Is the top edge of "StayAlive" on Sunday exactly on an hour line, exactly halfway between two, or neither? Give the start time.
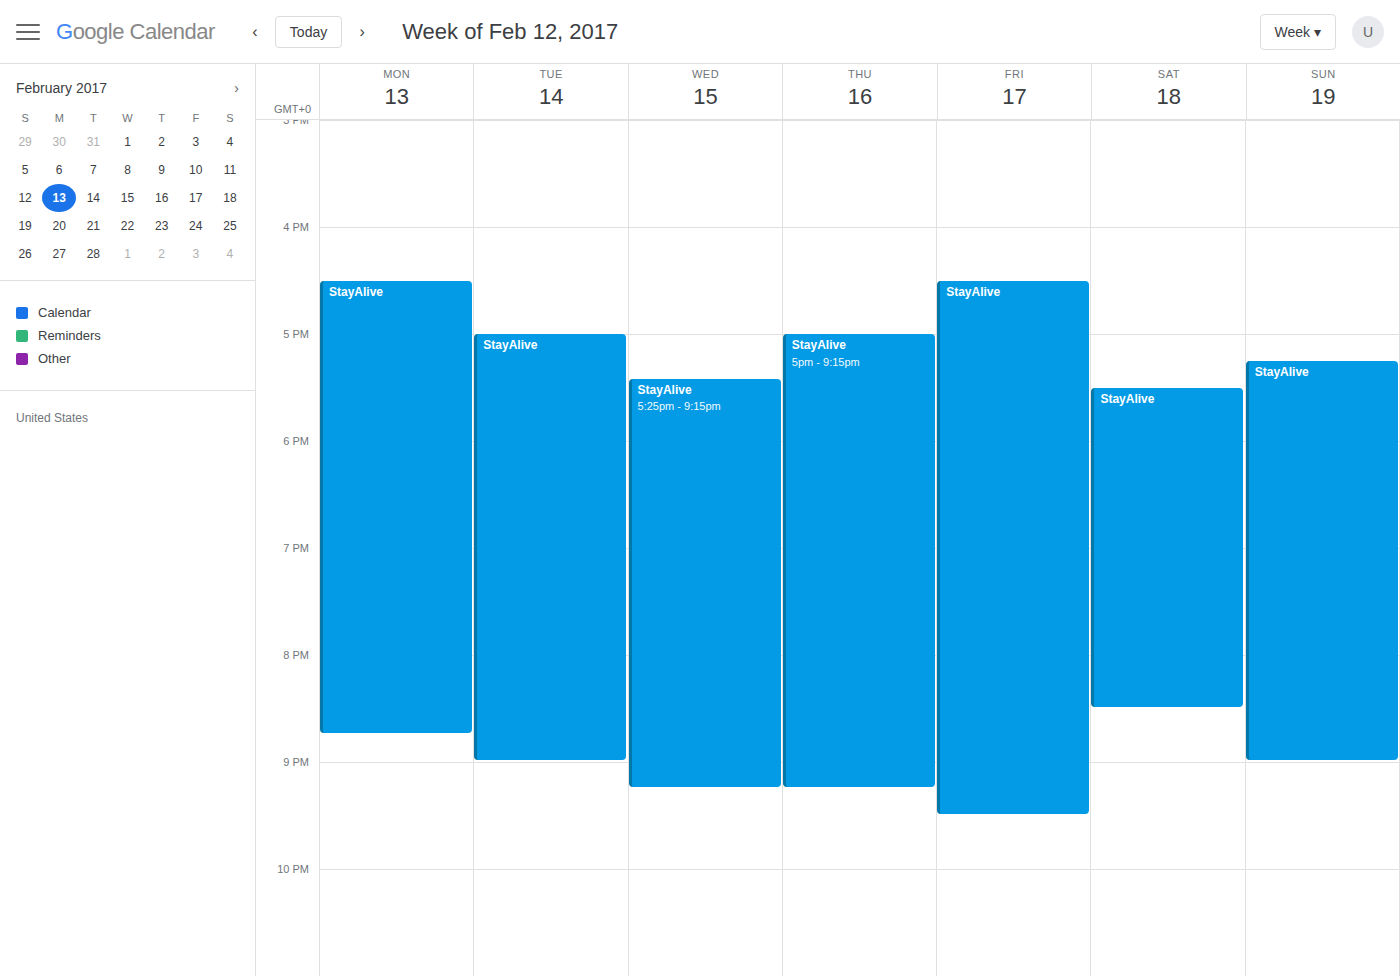
5:15 PM -- neither: a quarter of the way from the 5 PM line to the 6 PM line.